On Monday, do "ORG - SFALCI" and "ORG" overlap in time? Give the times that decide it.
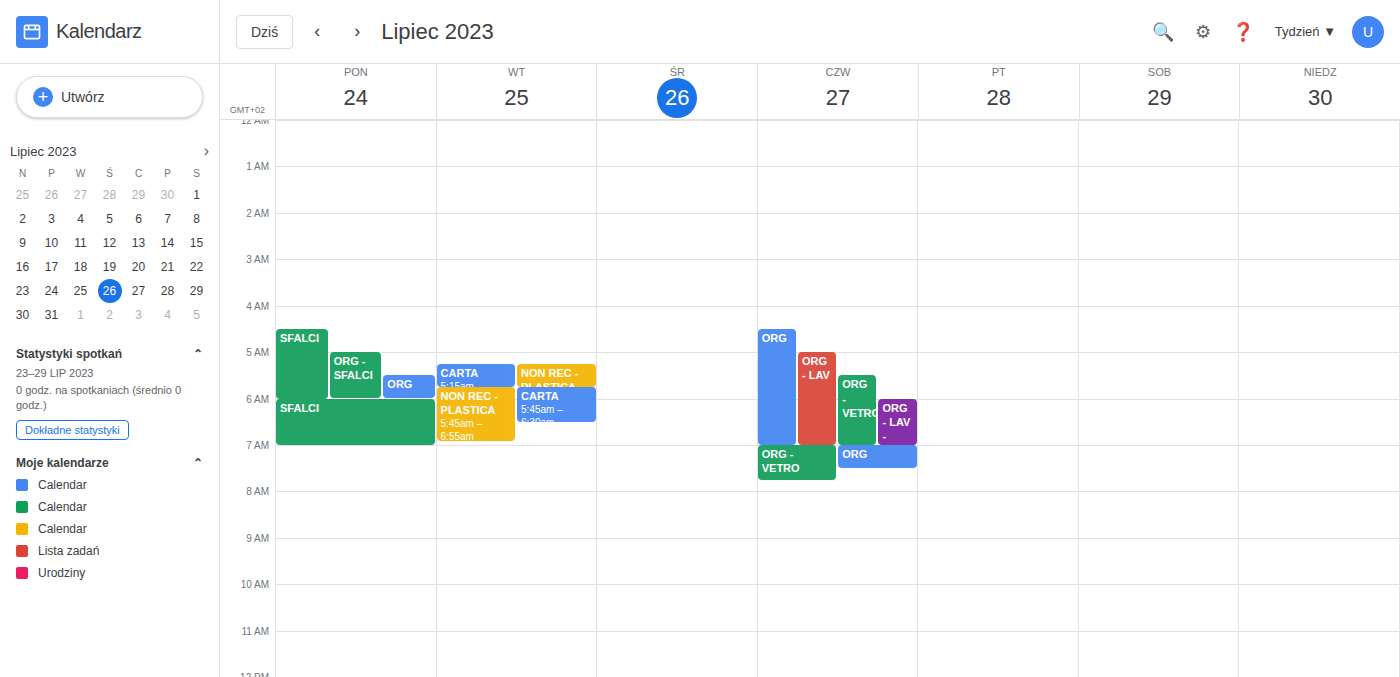
"ORG" runs 5:30 AM to 6:00 AM, inside "ORG - SFALCI" -- they overlap.